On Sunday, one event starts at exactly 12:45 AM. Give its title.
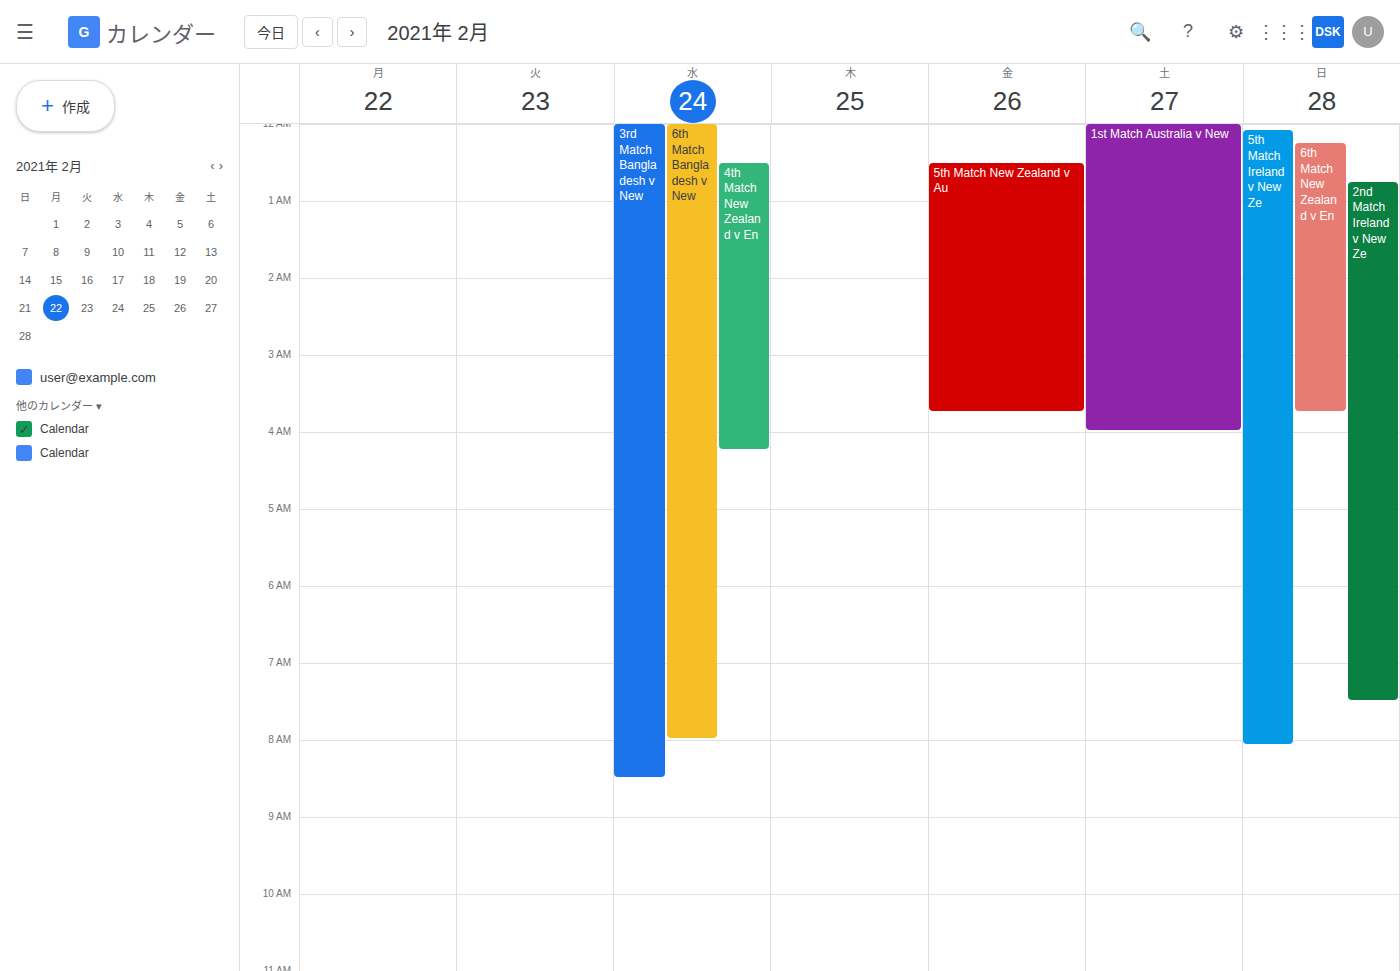
"2nd Match Ireland v New Ze"